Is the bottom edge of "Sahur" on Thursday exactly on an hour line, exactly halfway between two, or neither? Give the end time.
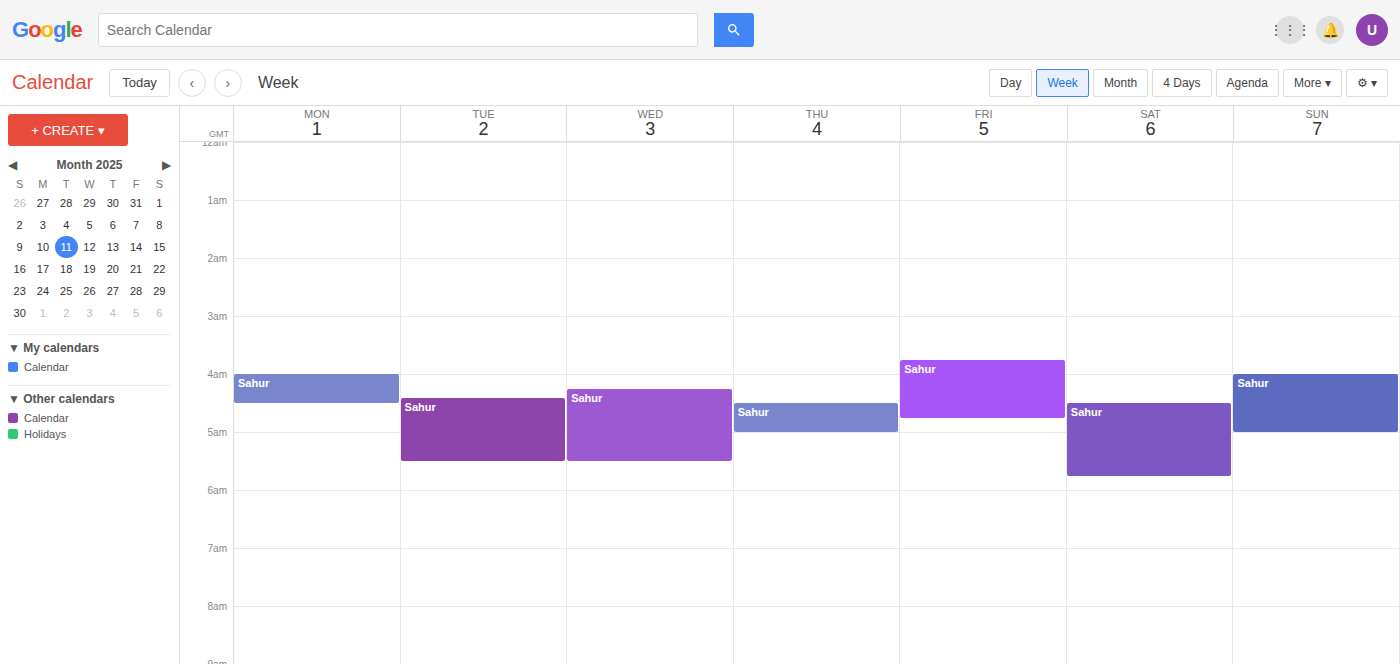
5:00 AM -- exactly on the 5 AM line.